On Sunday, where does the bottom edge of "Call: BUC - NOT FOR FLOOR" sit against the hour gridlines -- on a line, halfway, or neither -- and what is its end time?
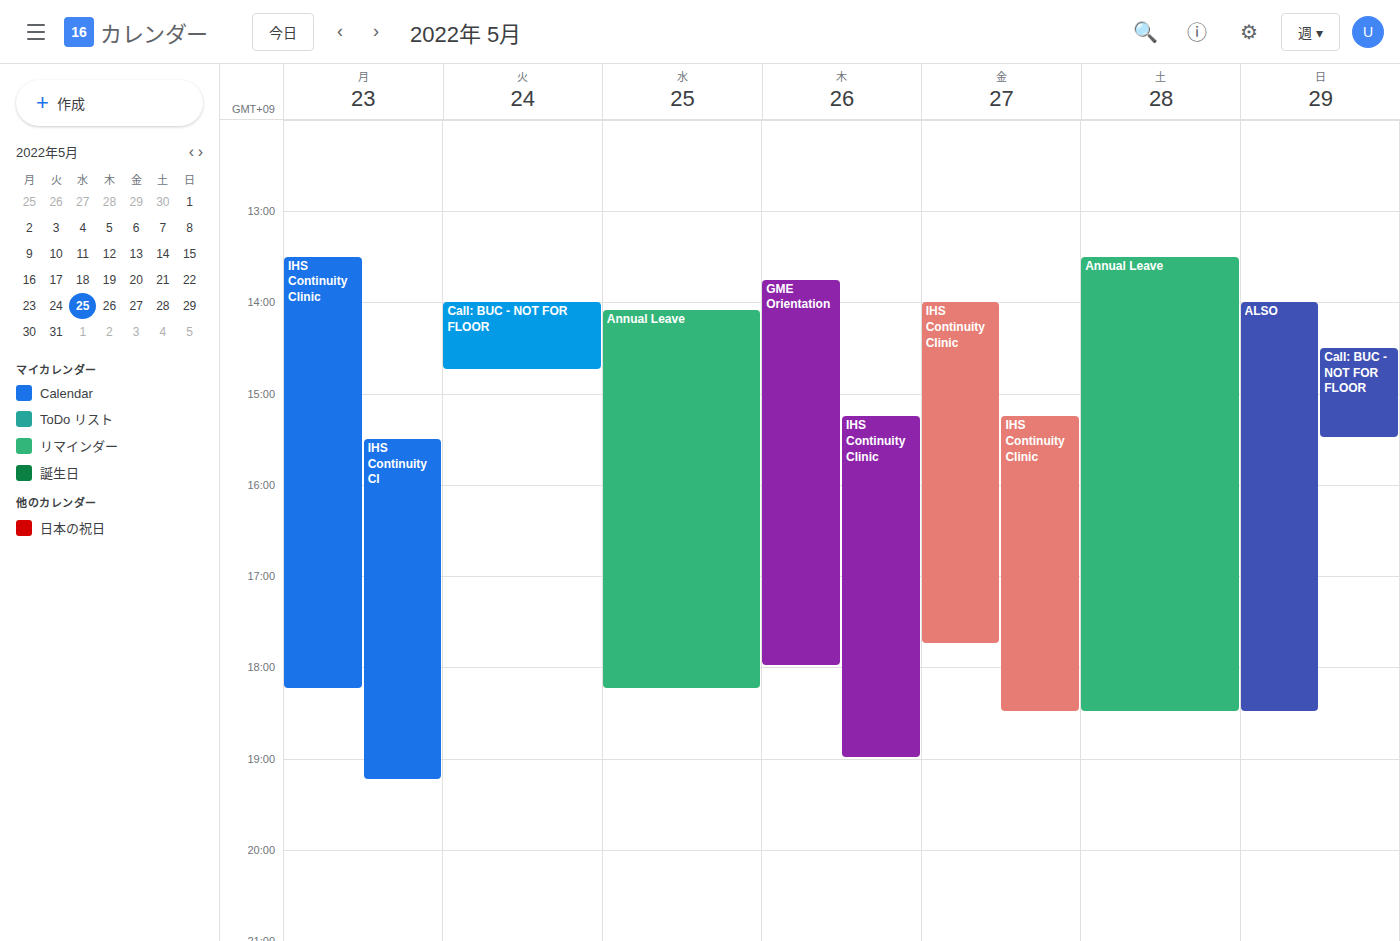
3:30 PM -- halfway between the 3 PM and 4 PM lines.